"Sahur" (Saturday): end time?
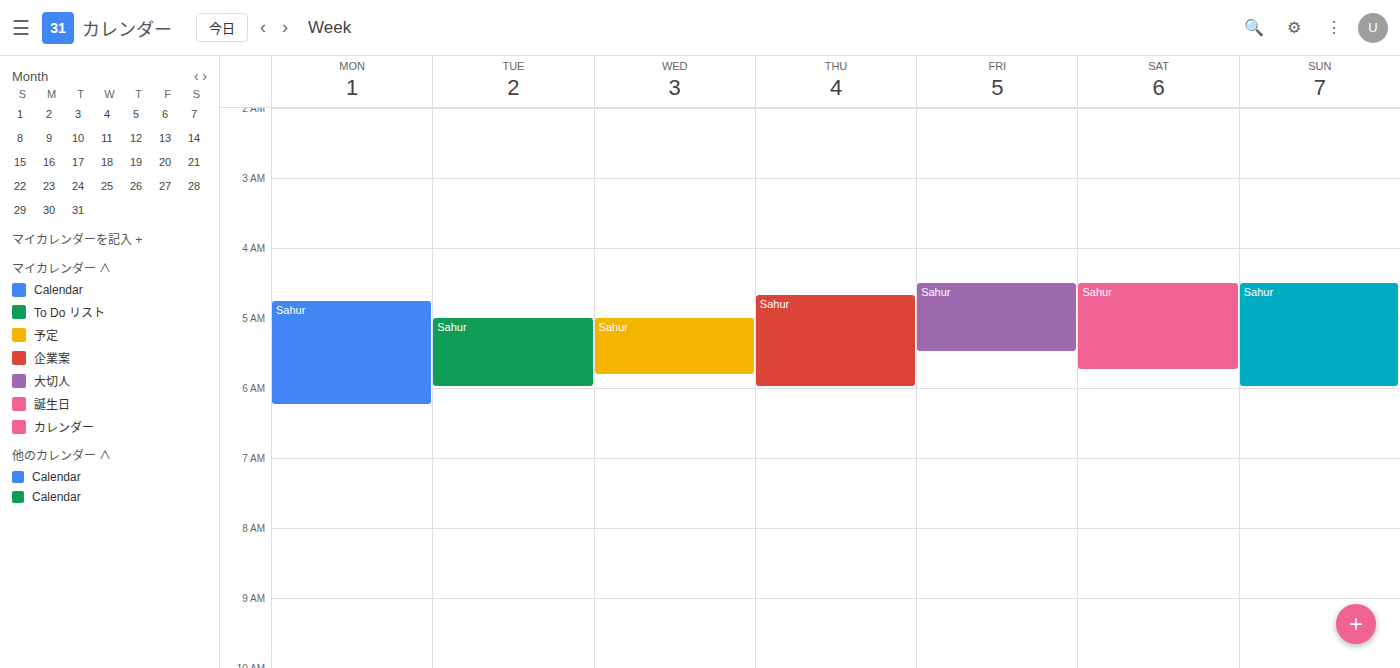
05:45